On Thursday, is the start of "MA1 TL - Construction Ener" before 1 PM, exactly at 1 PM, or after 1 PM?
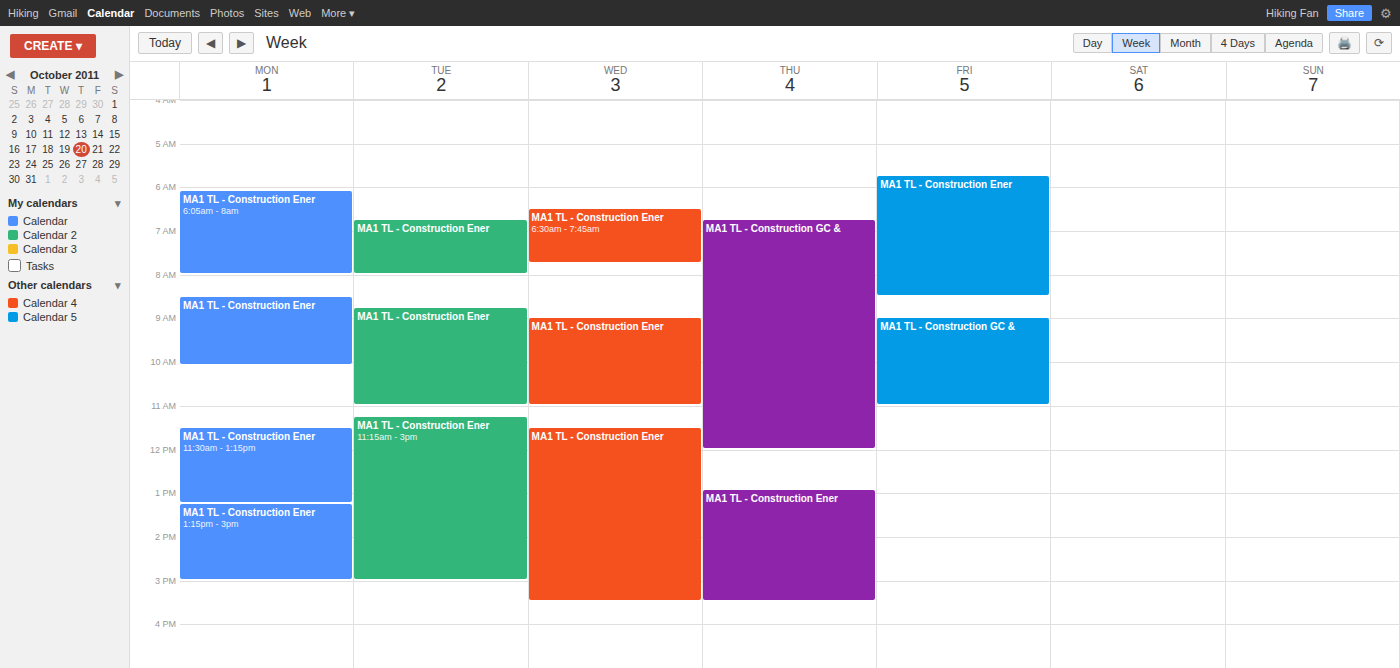
12:55 PM -- before 1 PM, 5 minutes above the 1 PM line.